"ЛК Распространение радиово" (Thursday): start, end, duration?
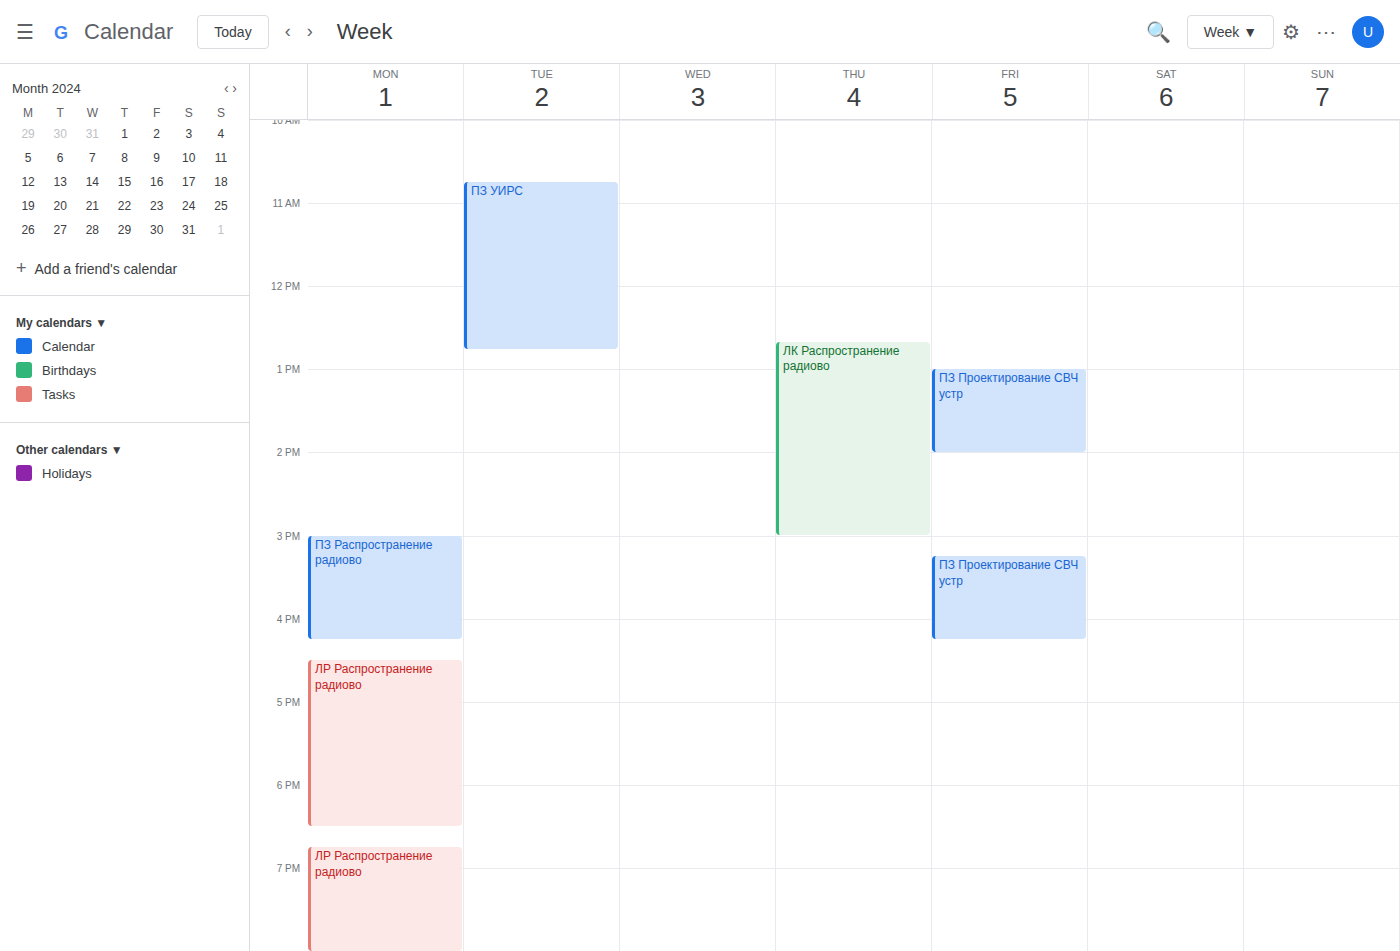
12:40 PM to 3:00 PM, 2 hours 20 minutes